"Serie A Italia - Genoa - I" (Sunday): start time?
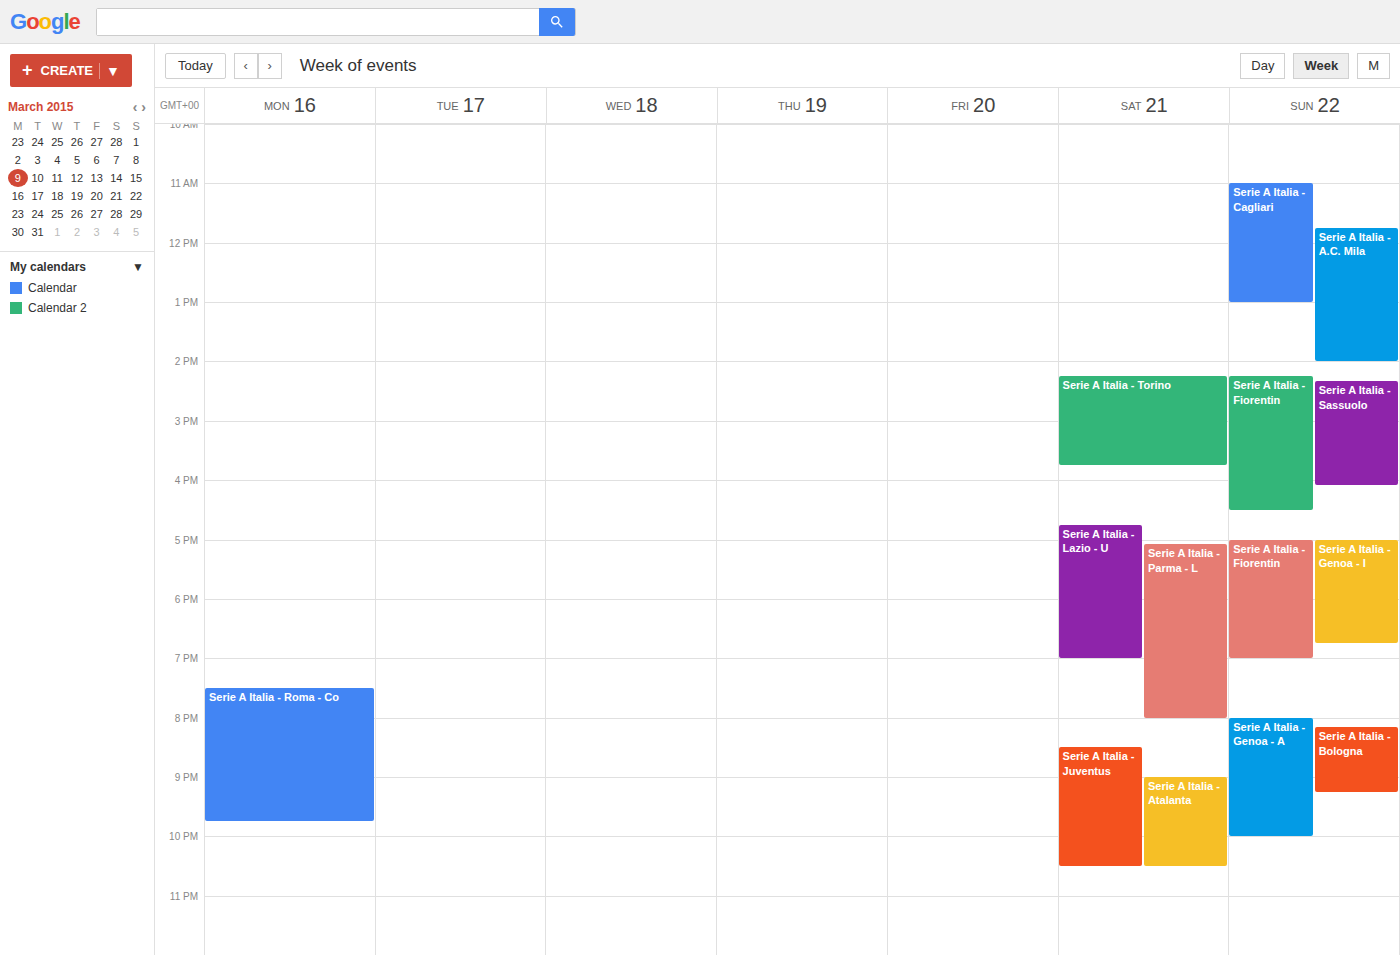
5:00 PM